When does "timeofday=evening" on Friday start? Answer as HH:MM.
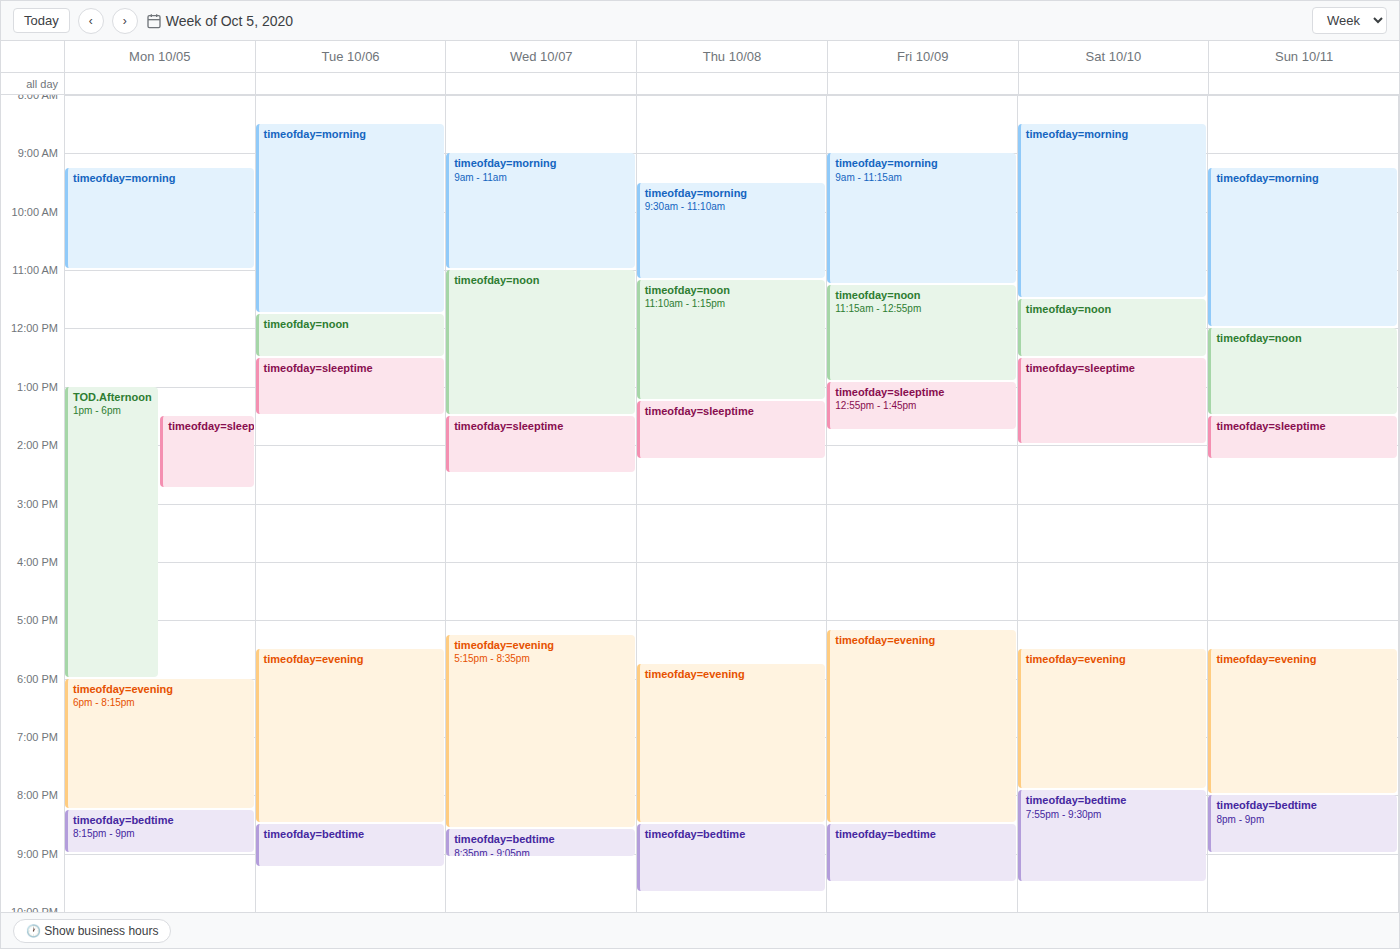
17:10